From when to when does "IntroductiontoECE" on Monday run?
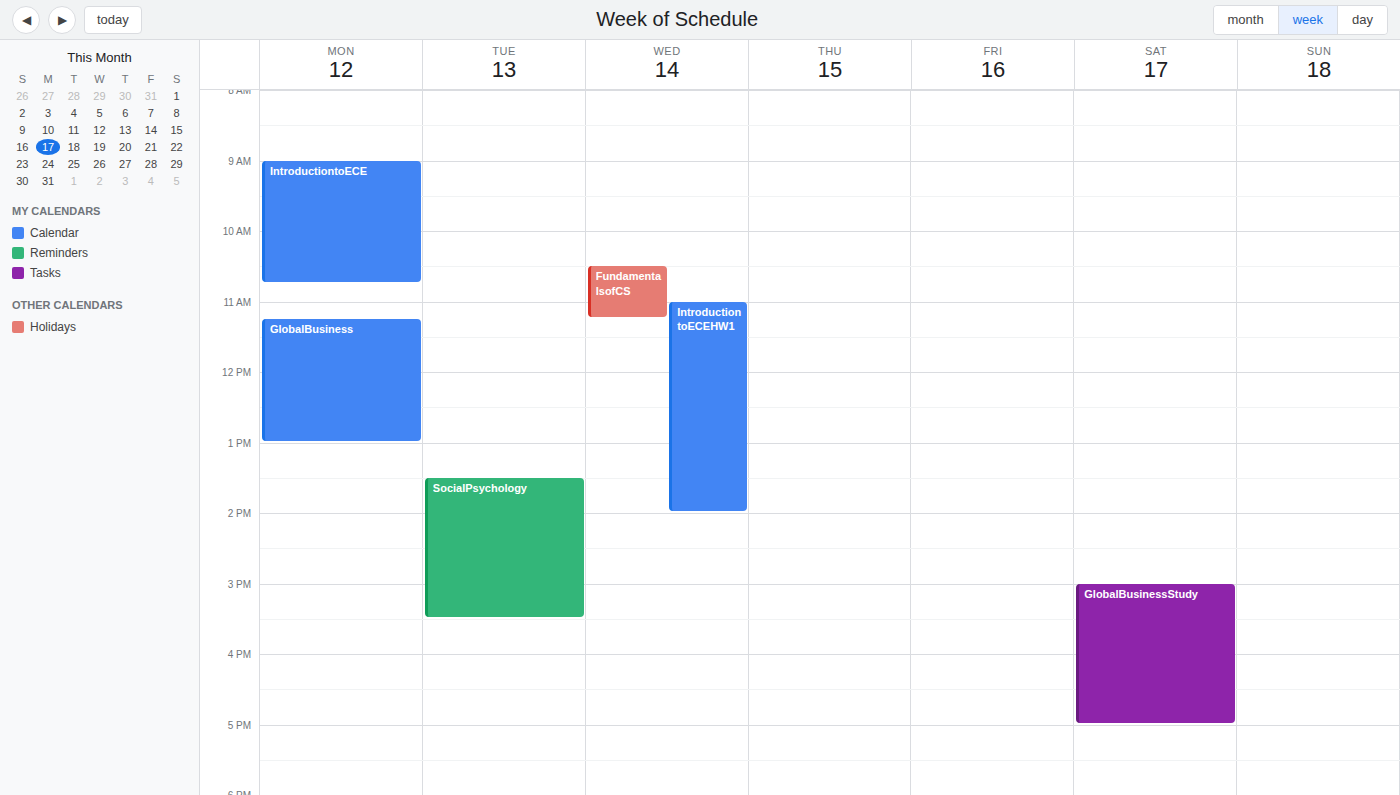
09:00 to 10:45